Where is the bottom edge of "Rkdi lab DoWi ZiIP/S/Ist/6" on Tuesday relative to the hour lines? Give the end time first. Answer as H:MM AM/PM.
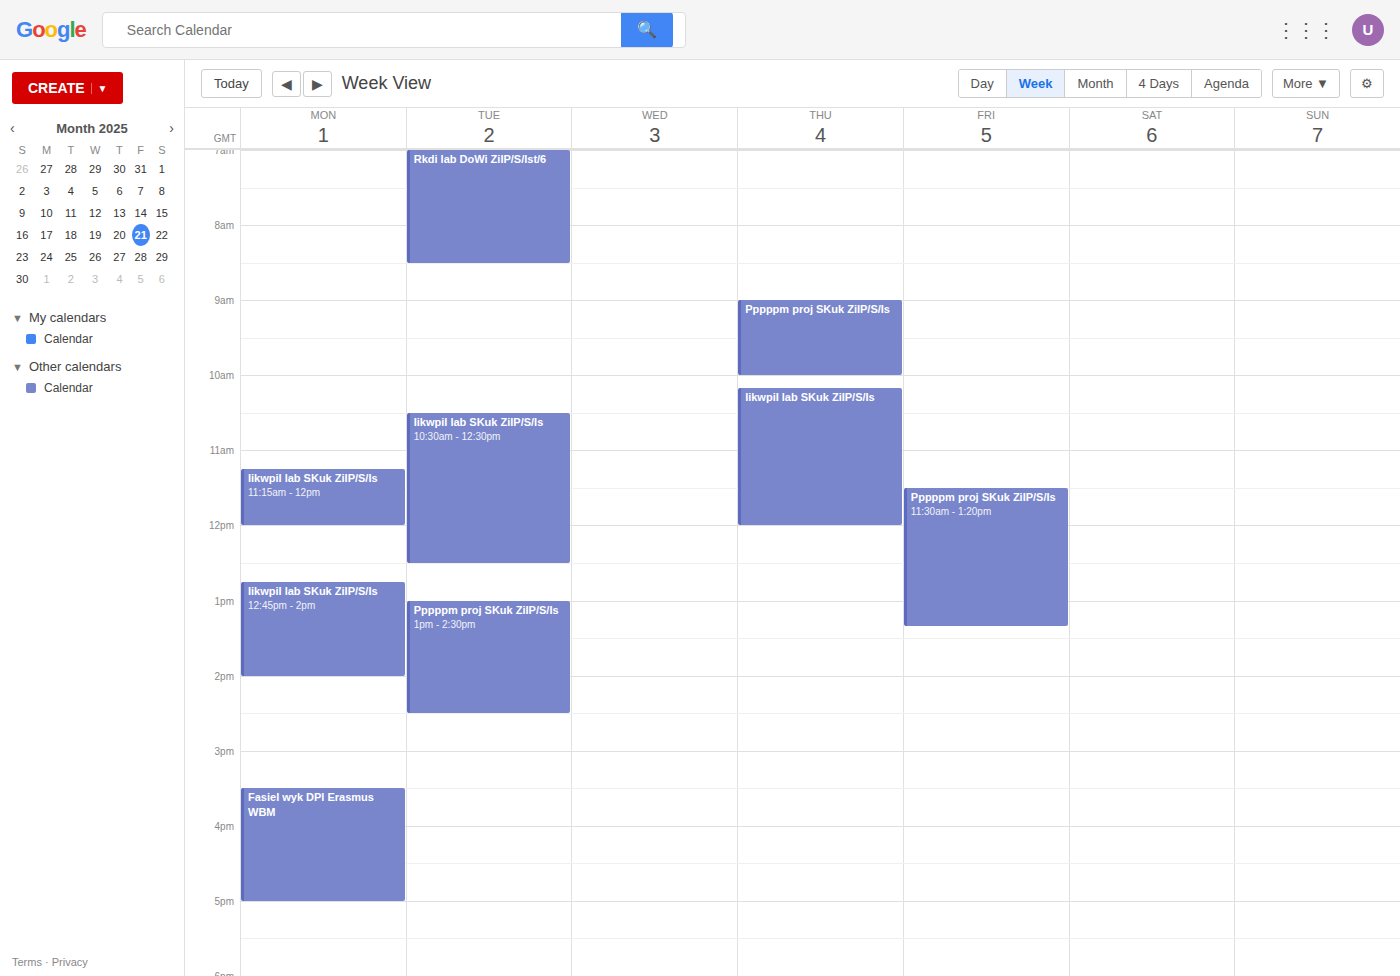
8:30 AM -- halfway between the 8 AM and 9 AM lines.